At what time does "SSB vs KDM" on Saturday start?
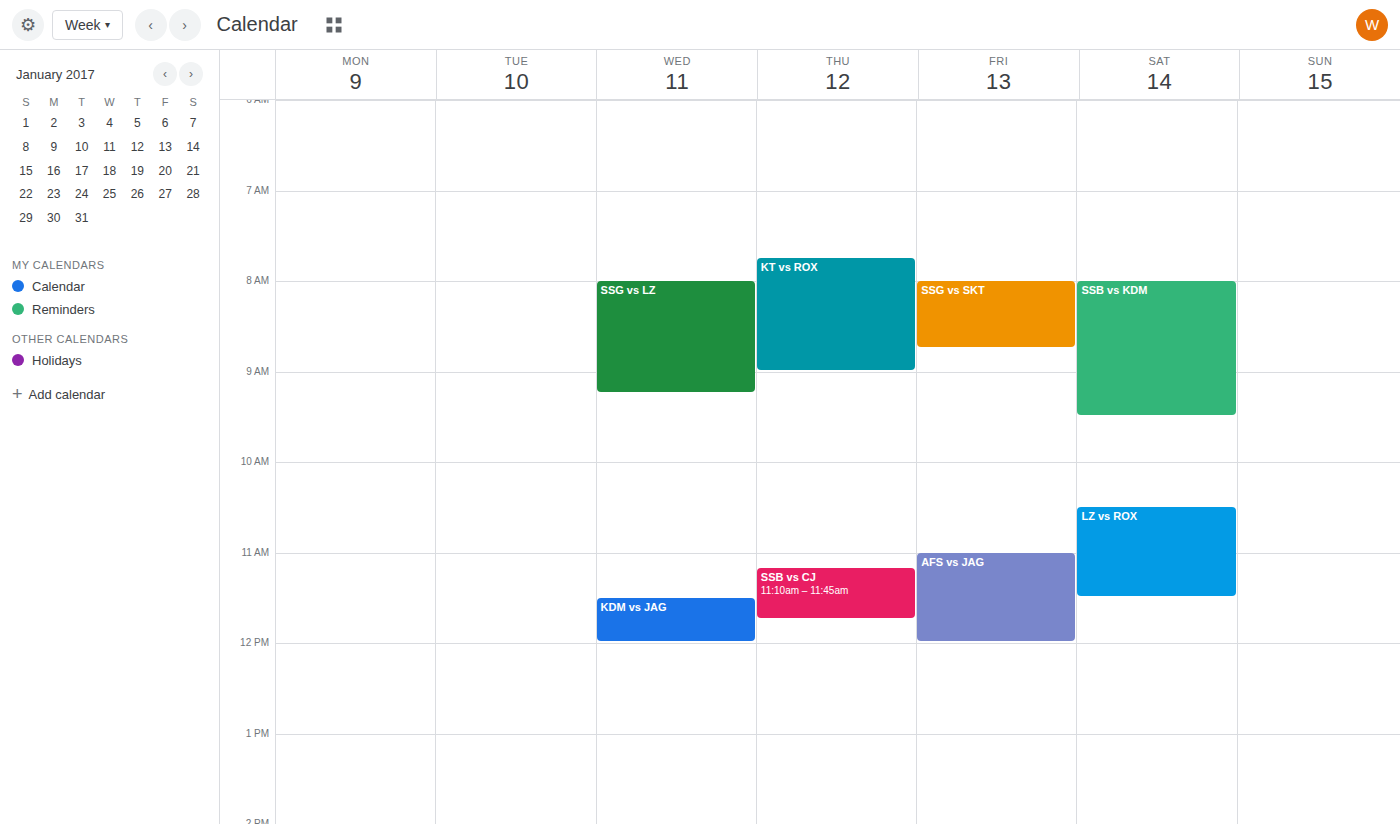
8:00 AM